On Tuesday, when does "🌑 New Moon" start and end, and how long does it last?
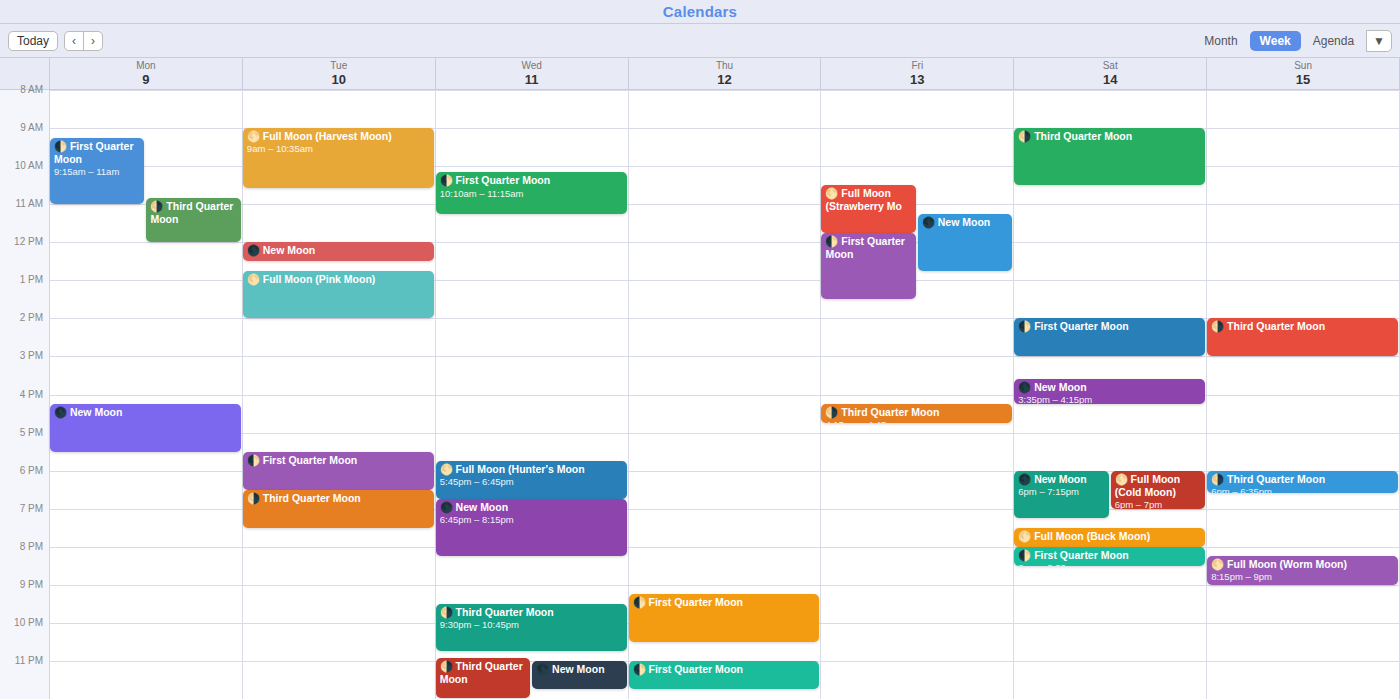
12:00 PM to 12:30 PM, 30 minutes